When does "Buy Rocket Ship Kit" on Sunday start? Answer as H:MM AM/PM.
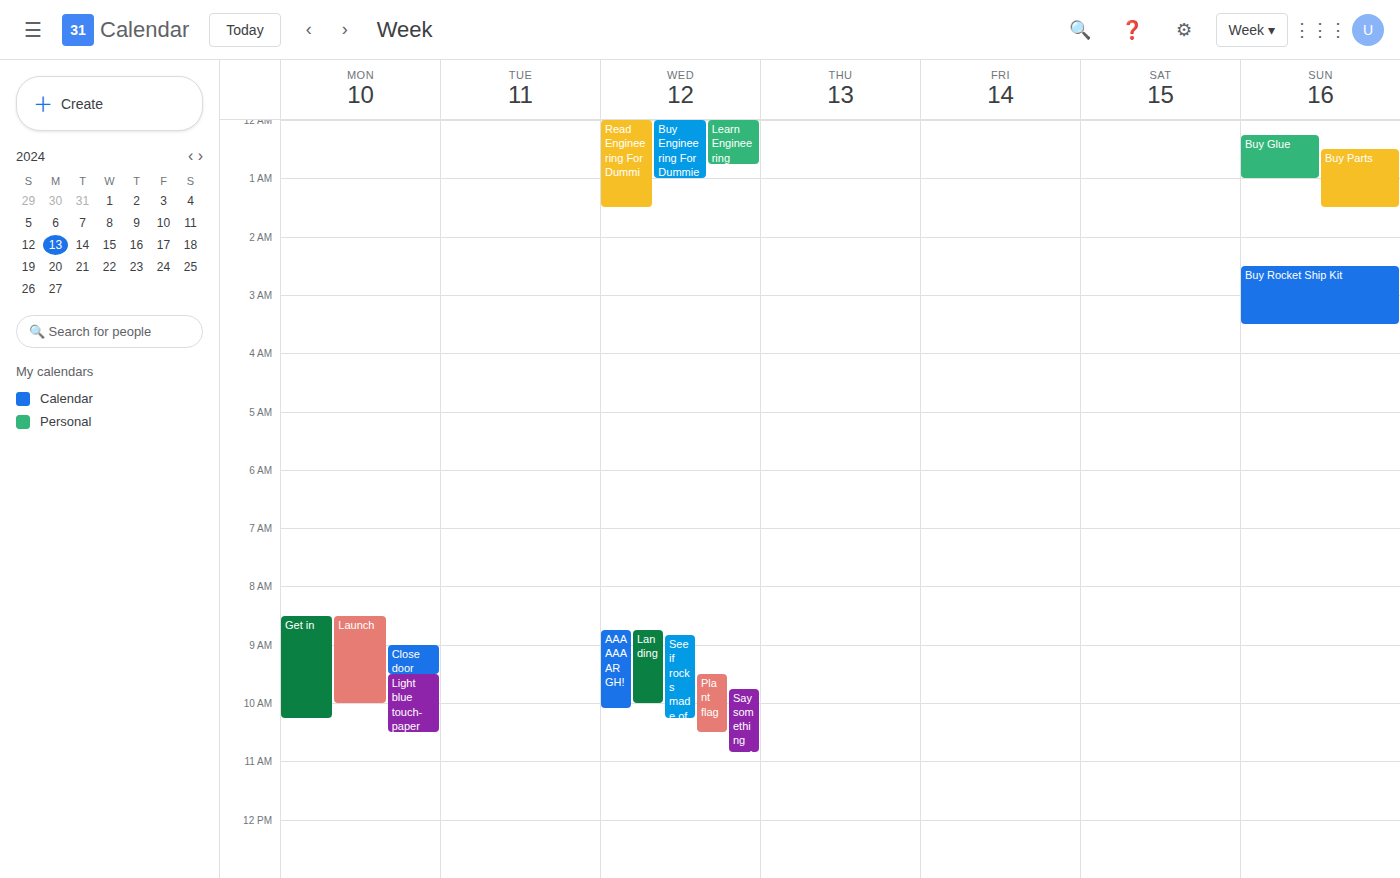
2:30 AM